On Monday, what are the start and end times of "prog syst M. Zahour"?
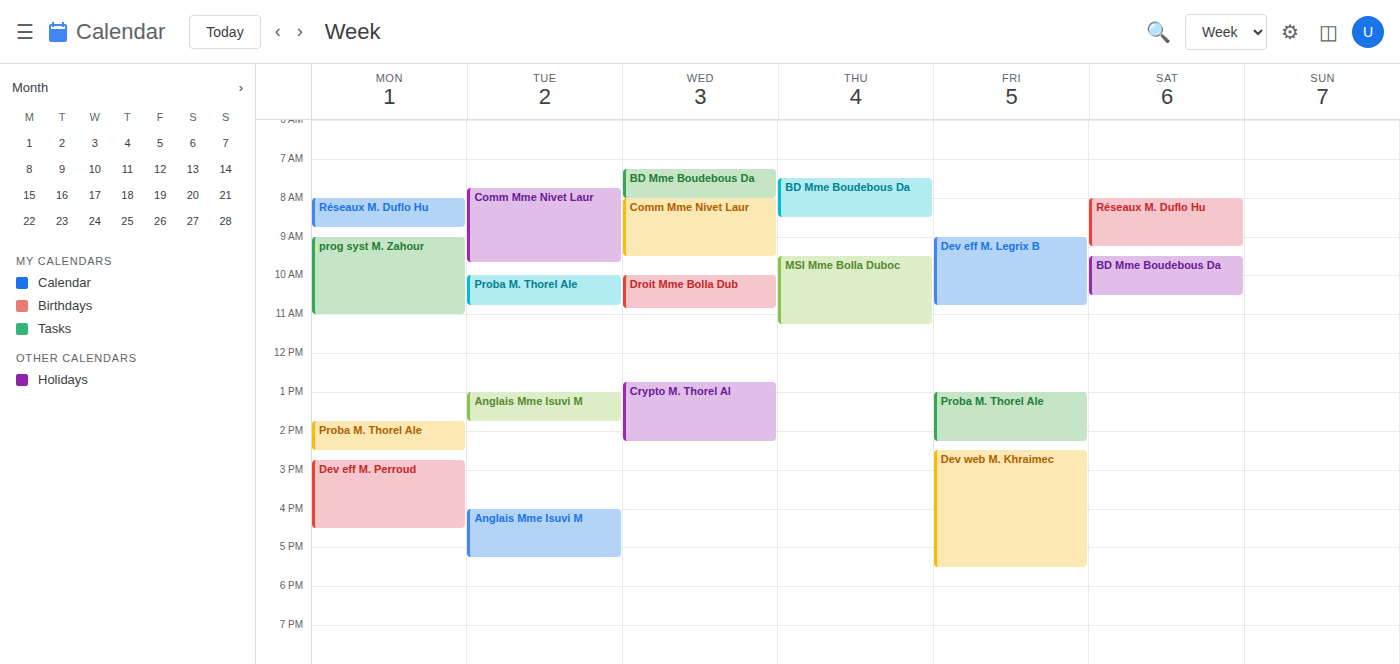
9:00 AM to 11:00 AM